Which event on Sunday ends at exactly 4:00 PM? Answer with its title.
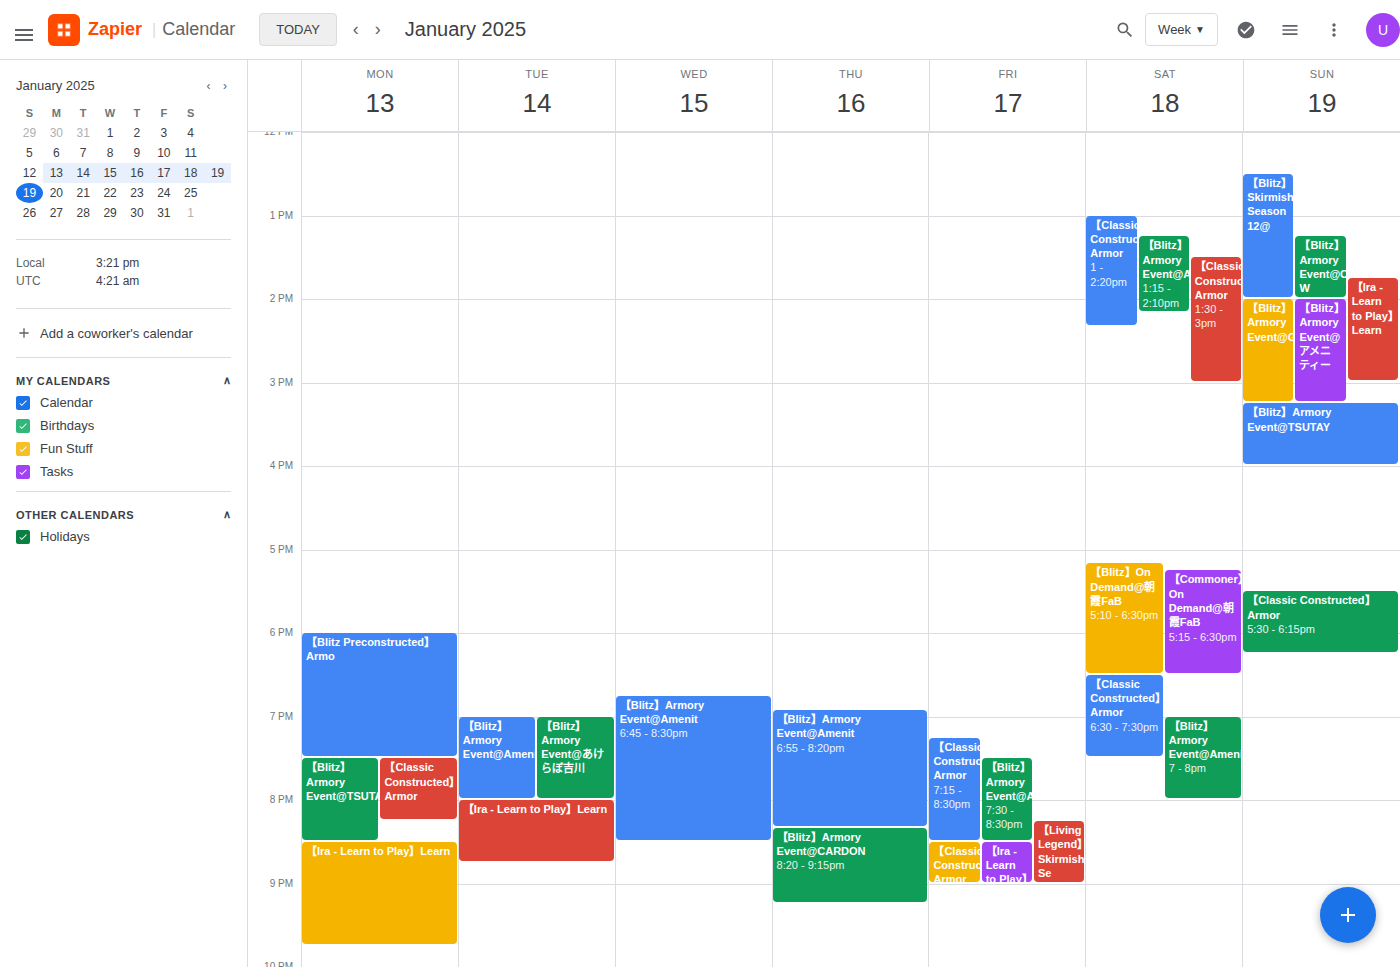
"【Blitz】Armory Event@TSUTAY"